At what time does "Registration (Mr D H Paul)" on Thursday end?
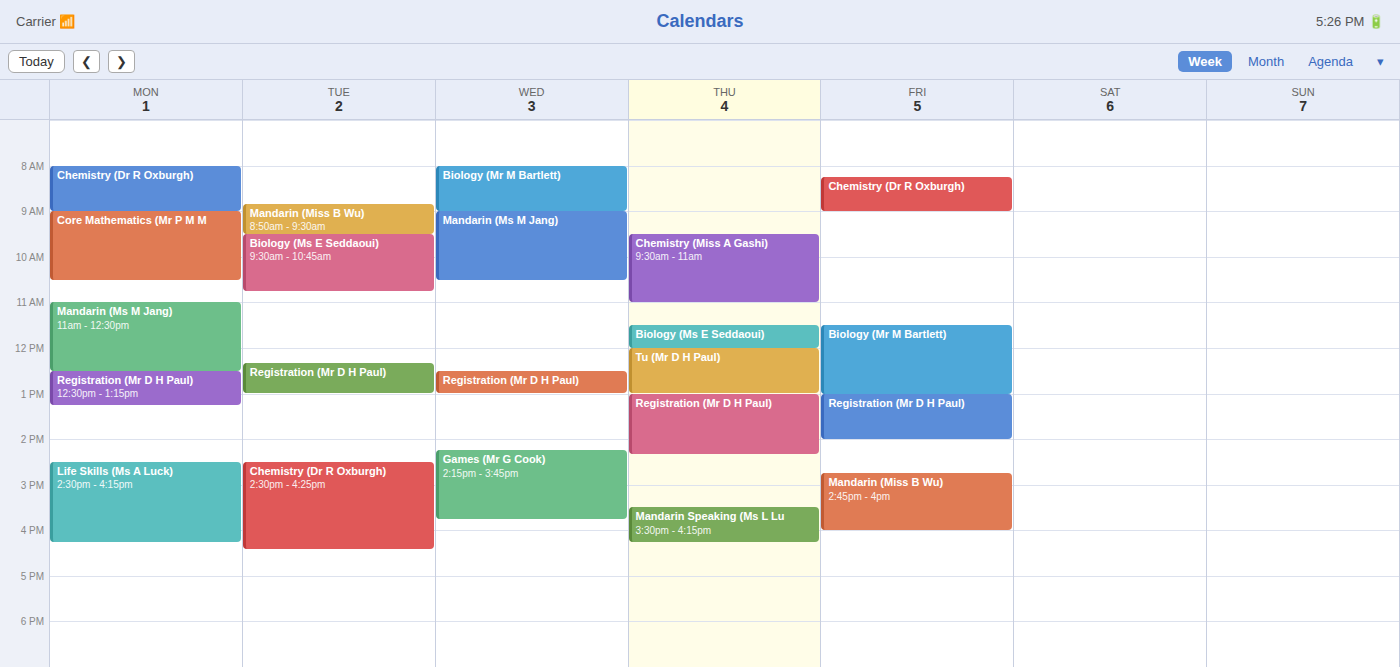
2:20 PM